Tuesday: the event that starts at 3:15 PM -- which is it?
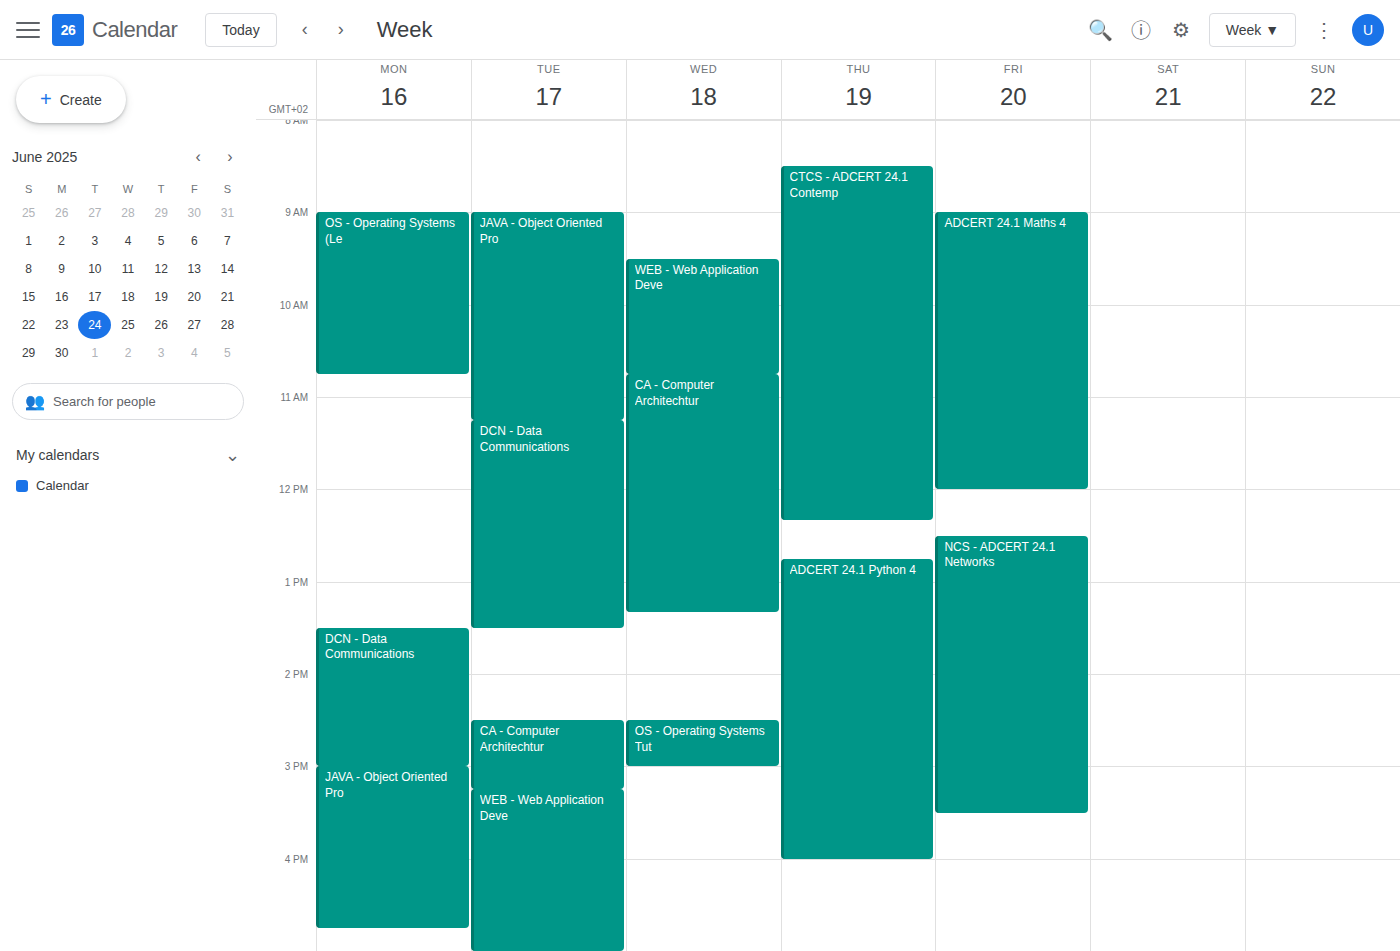
"WEB - Web Application Deve"